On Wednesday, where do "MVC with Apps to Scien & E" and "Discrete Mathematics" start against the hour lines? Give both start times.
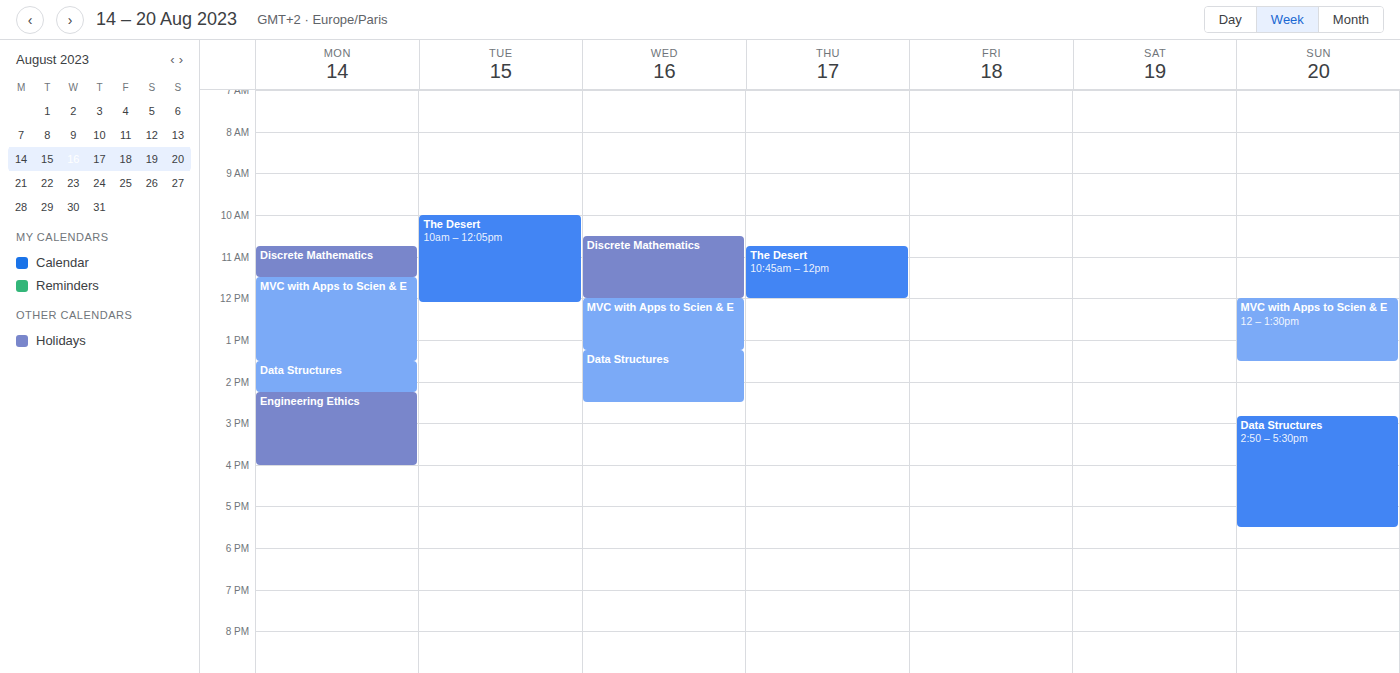
"MVC with Apps to Scien & E": 12:00, exactly on the 12:00 line. "Discrete Mathematics": 10:30, halfway between the 10:00 and 11:00 lines.